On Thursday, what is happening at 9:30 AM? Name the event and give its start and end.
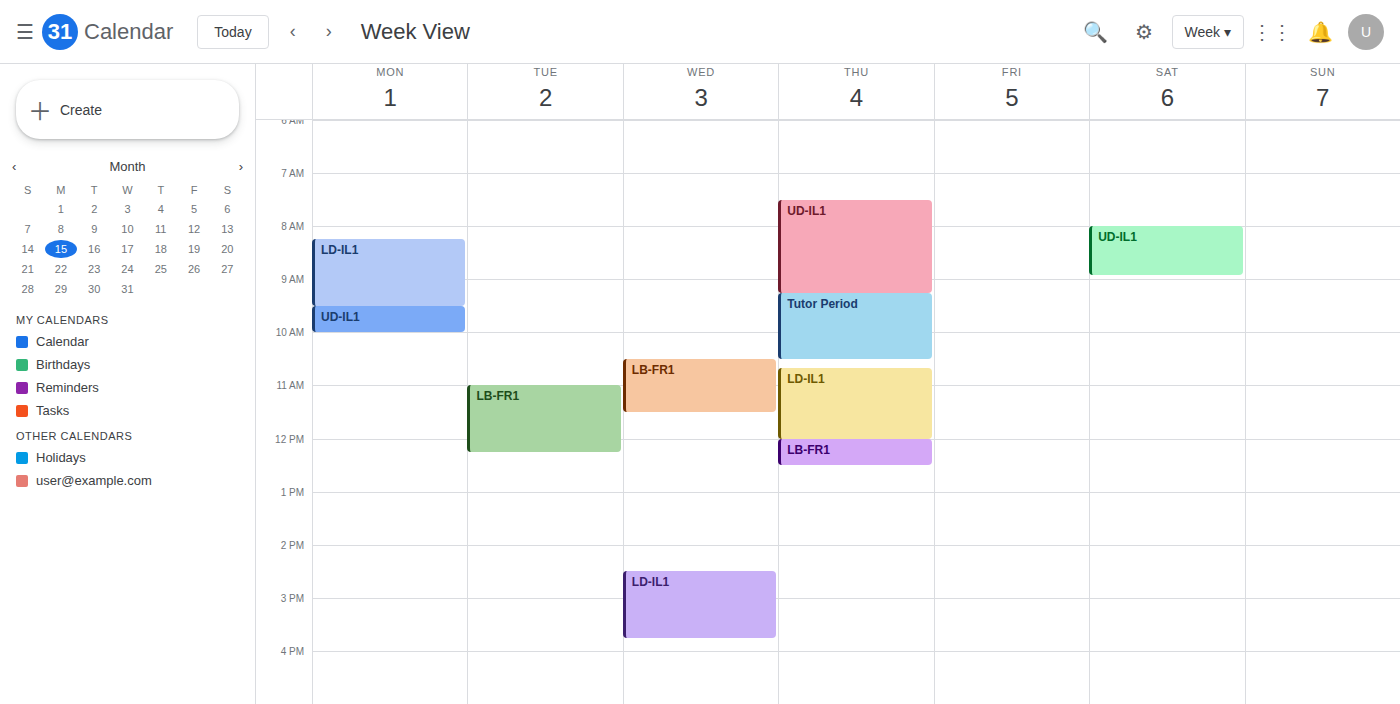
"Tutor Period", 9:15 AM to 10:30 AM